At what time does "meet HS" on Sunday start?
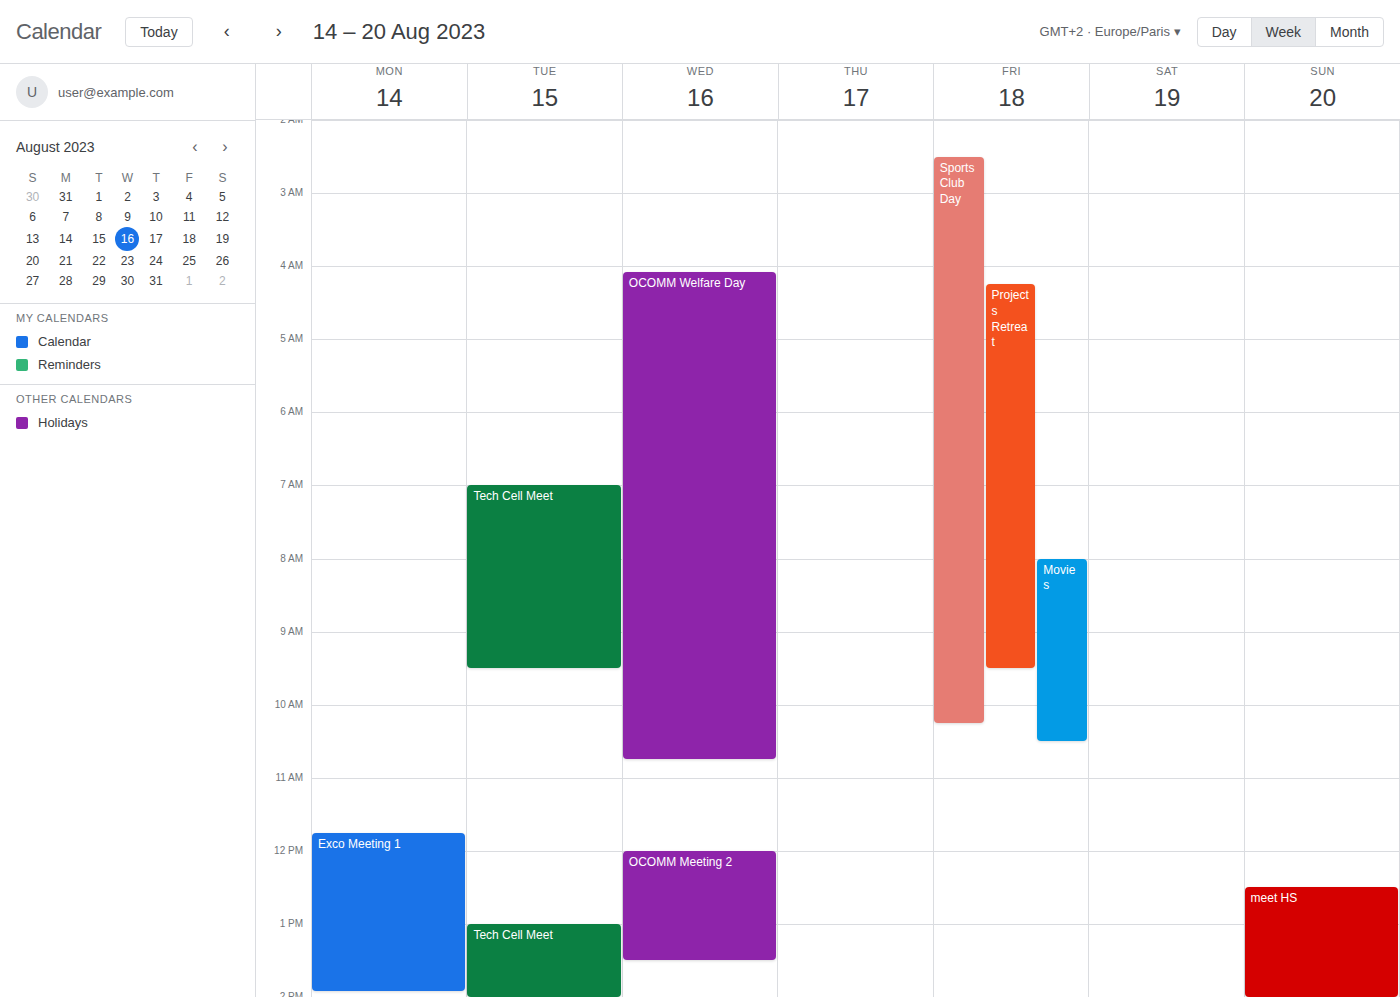
12:30 PM